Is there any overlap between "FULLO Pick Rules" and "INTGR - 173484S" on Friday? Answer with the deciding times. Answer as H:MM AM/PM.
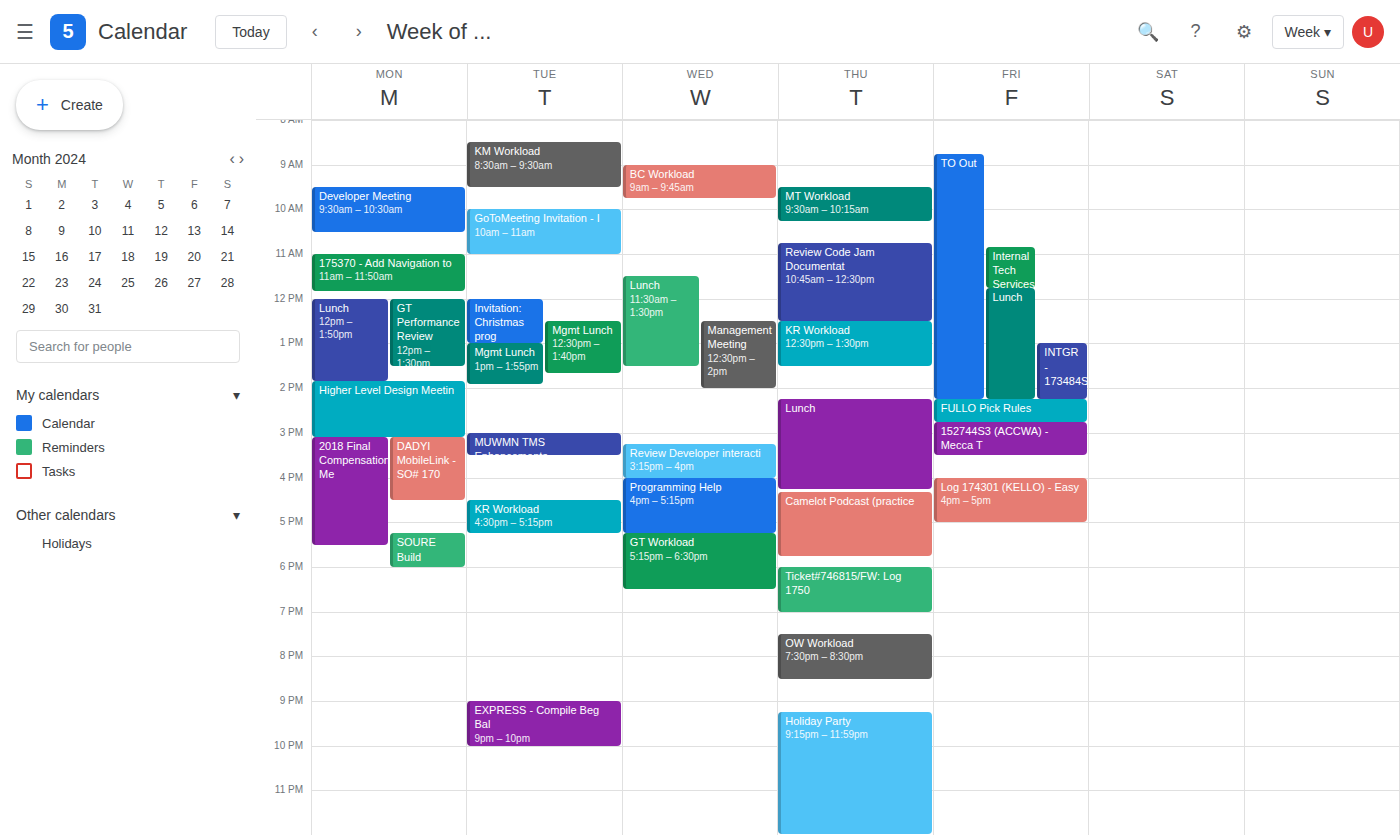
"INTGR - 173484S" ends at 2:15 PM, exactly when "FULLO Pick Rules" starts -- they touch but do not overlap.